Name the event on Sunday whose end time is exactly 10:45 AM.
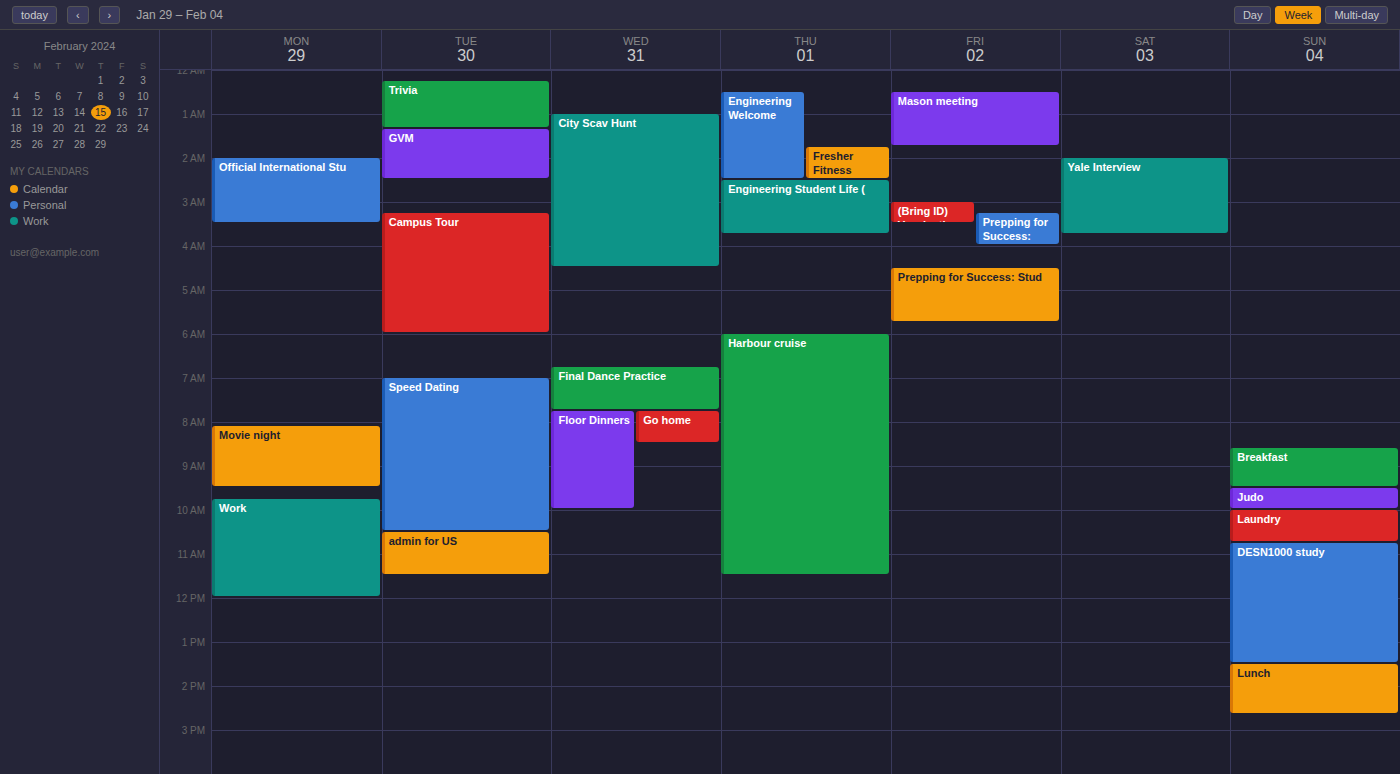
"Laundry"